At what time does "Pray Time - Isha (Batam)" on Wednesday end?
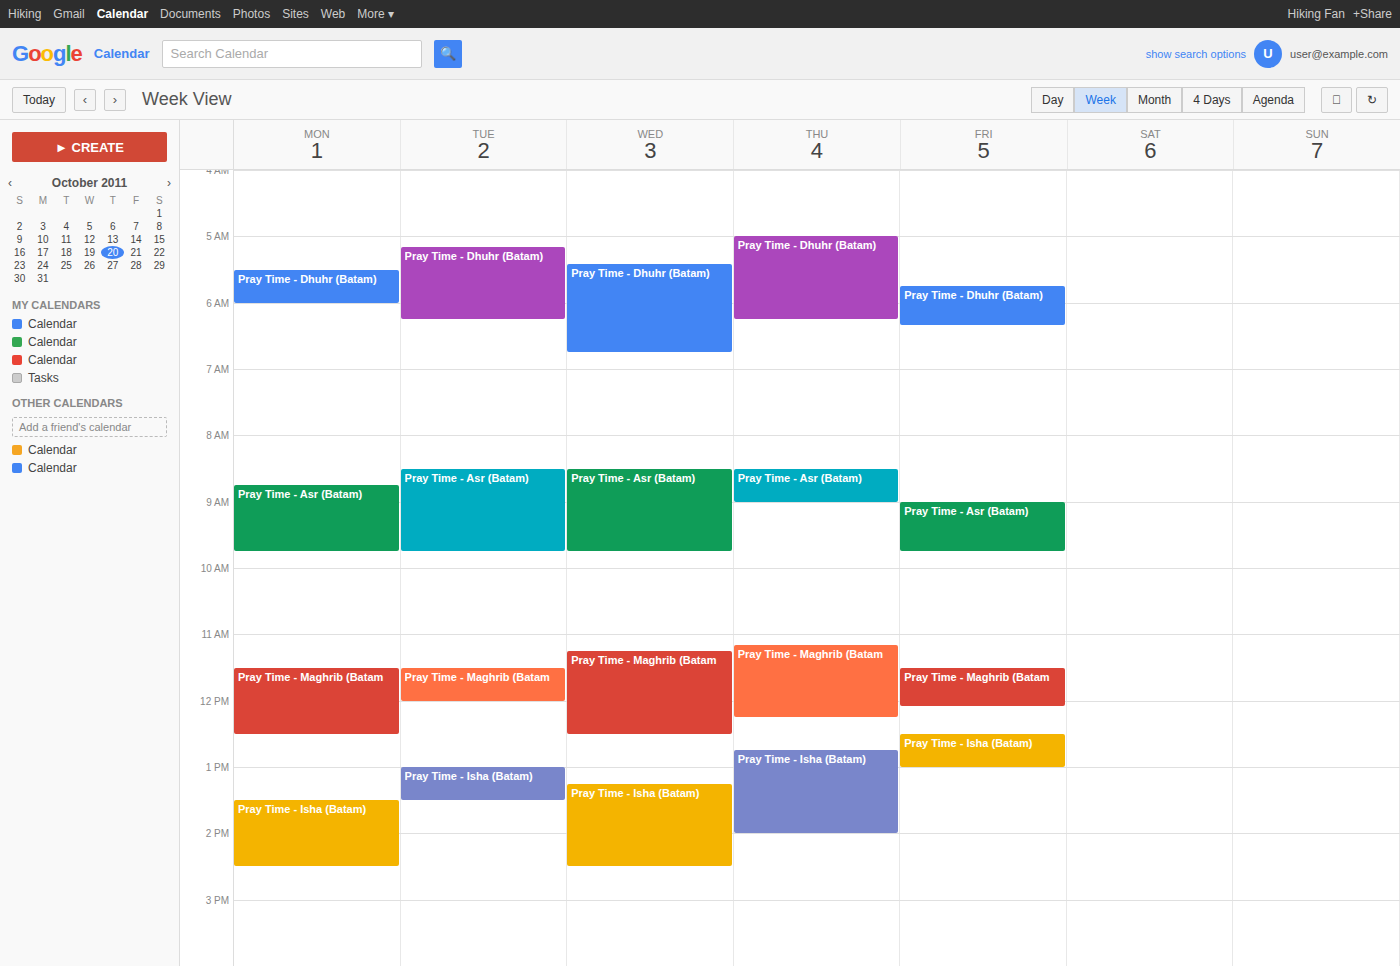
2:30 PM